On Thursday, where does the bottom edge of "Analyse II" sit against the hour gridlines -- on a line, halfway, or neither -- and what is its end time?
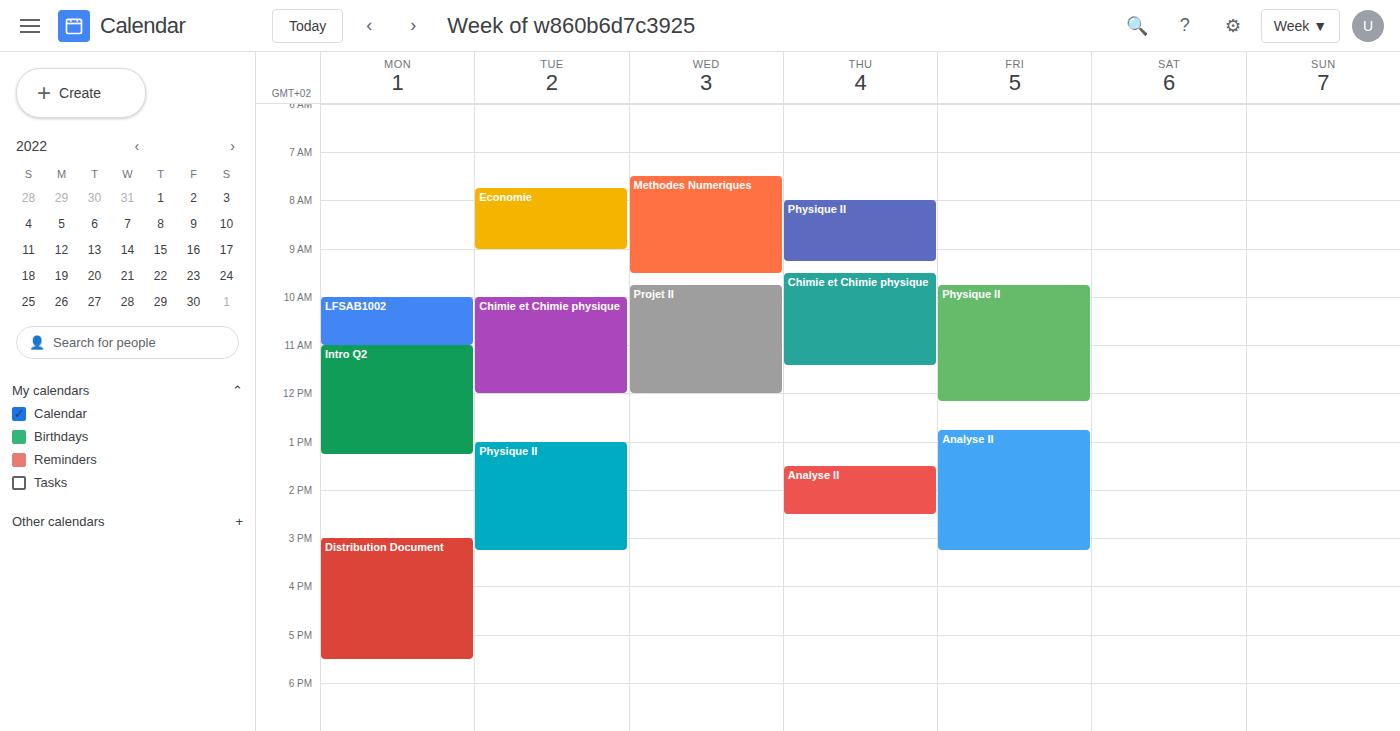
2:30 PM -- halfway between the 2 PM and 3 PM lines.